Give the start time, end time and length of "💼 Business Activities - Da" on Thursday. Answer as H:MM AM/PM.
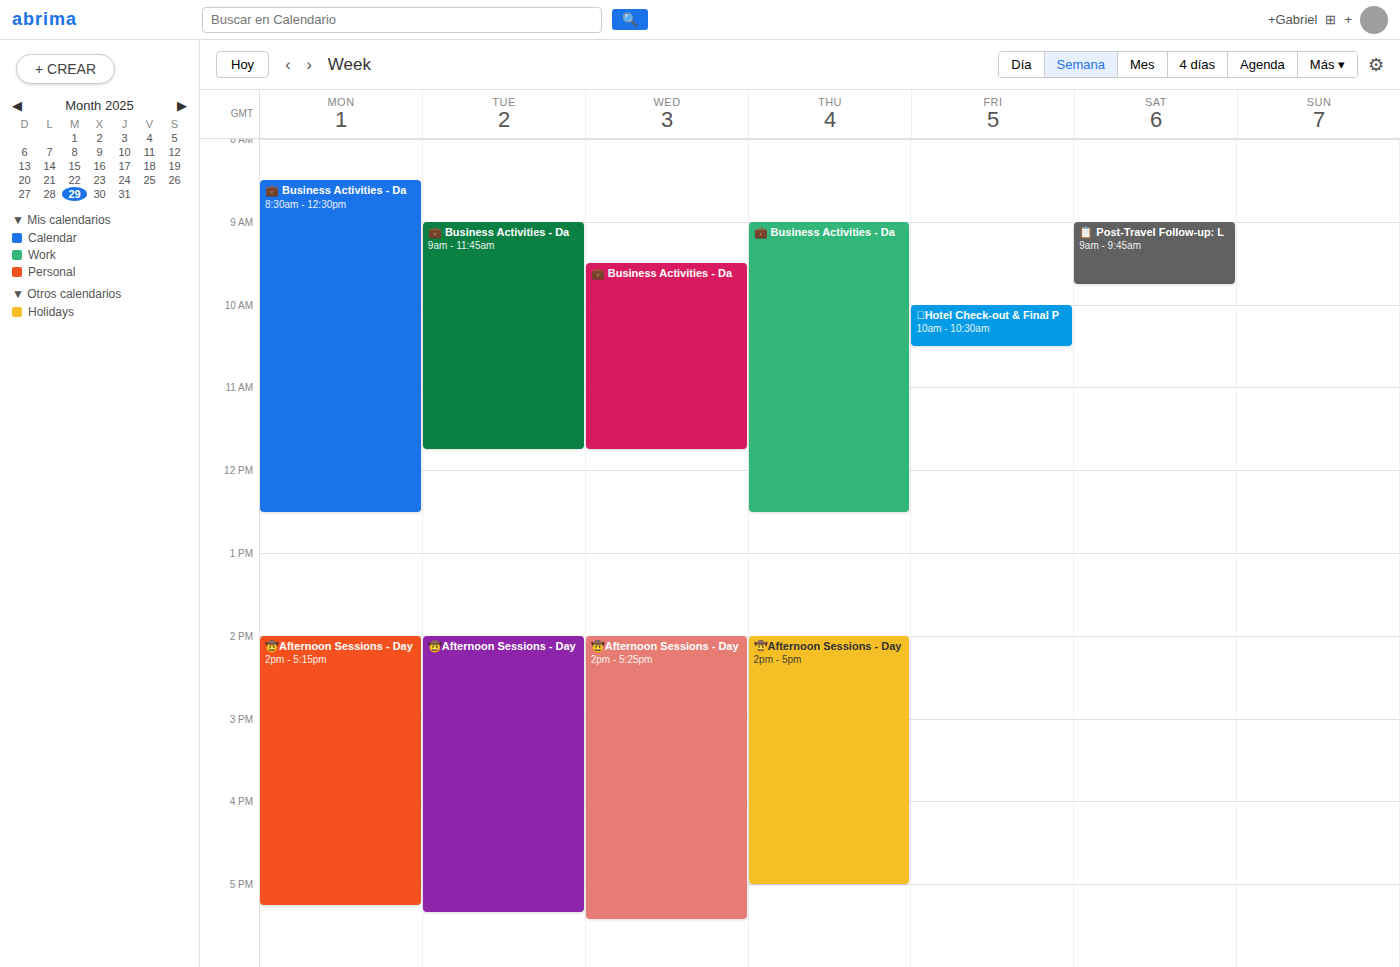
9:00 AM to 12:30 PM, 3 hours 30 minutes